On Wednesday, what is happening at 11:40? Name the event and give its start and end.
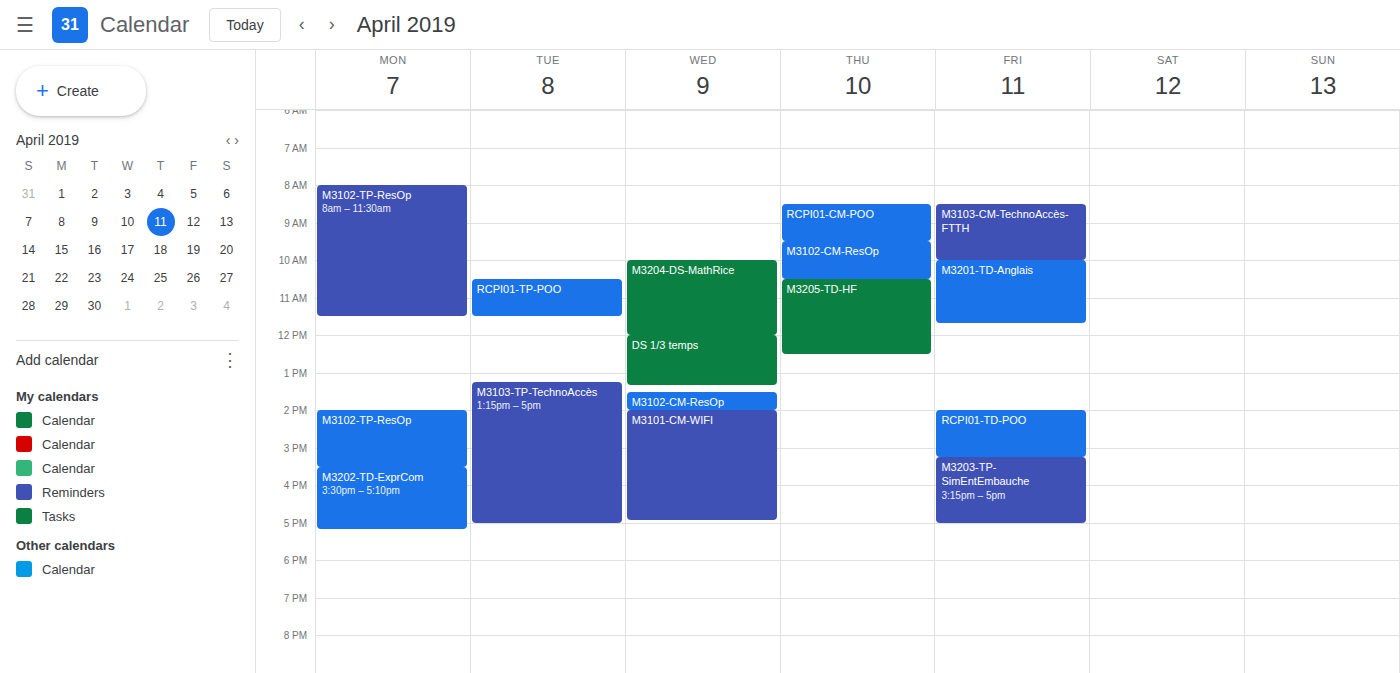
"M3204-DS-MathRice", 10:00 to 12:00